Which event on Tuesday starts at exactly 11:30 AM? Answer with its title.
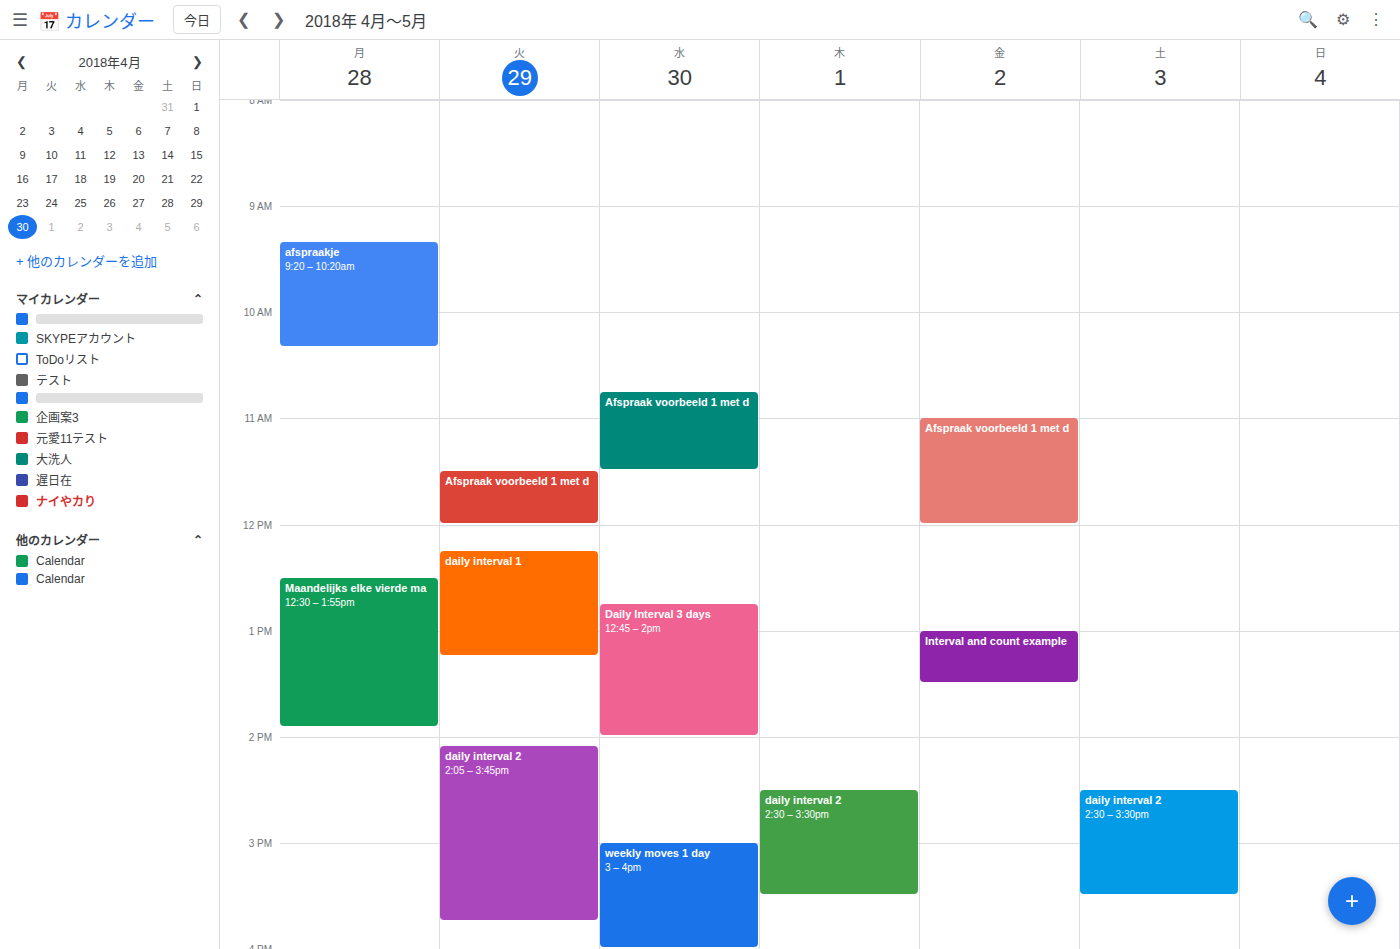
"Afspraak voorbeeld 1 met d"